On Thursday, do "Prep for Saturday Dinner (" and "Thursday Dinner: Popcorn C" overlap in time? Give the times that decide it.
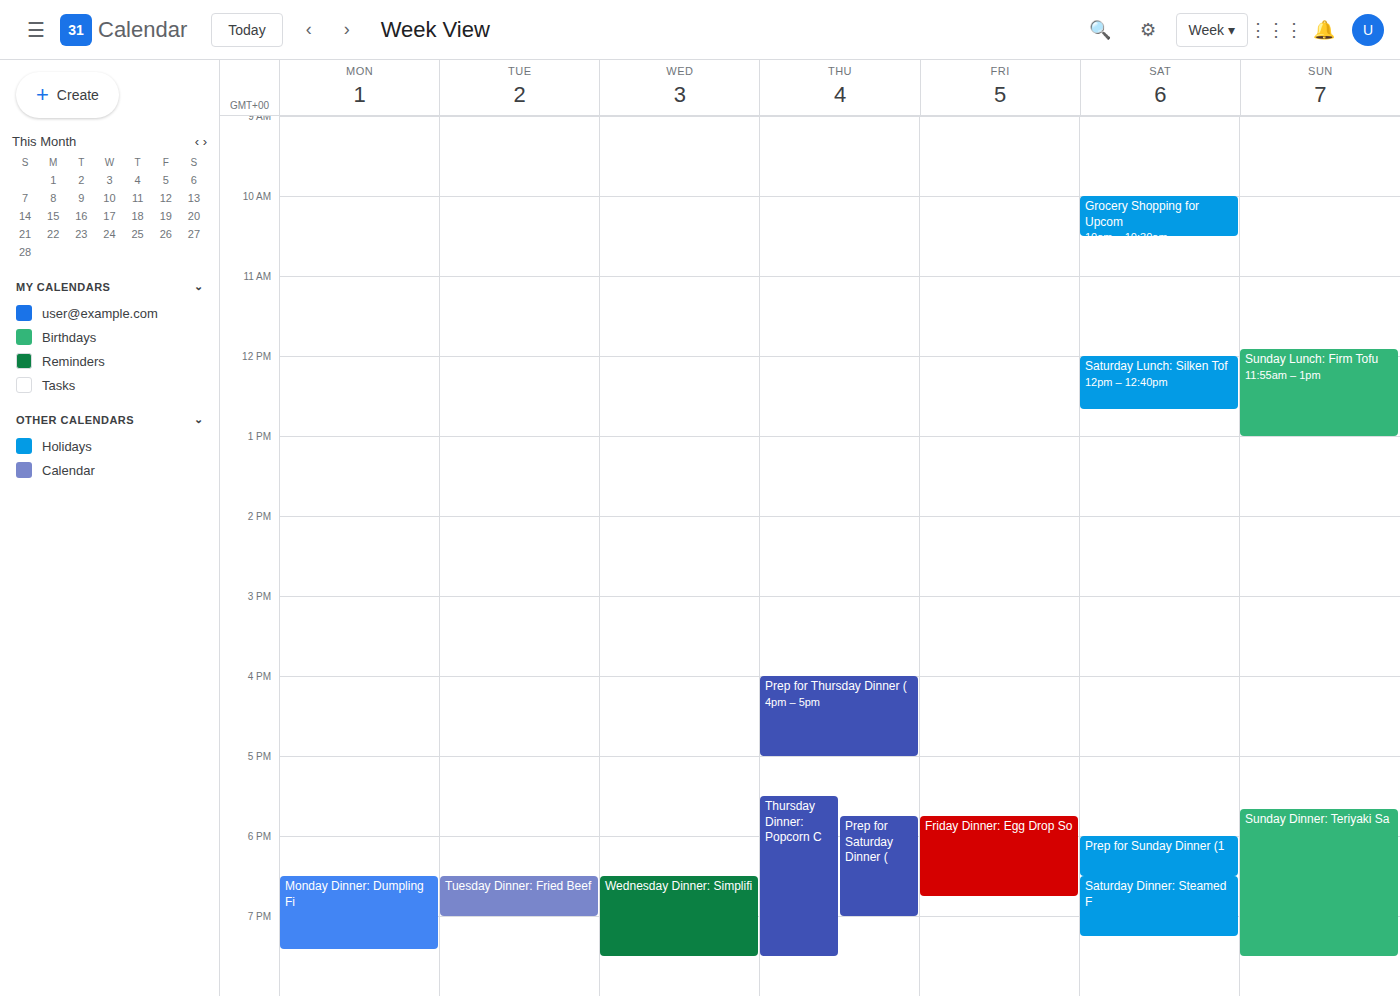
"Prep for Saturday Dinner (" runs 5:45 PM to 7:00 PM, inside "Thursday Dinner: Popcorn C" -- they overlap.